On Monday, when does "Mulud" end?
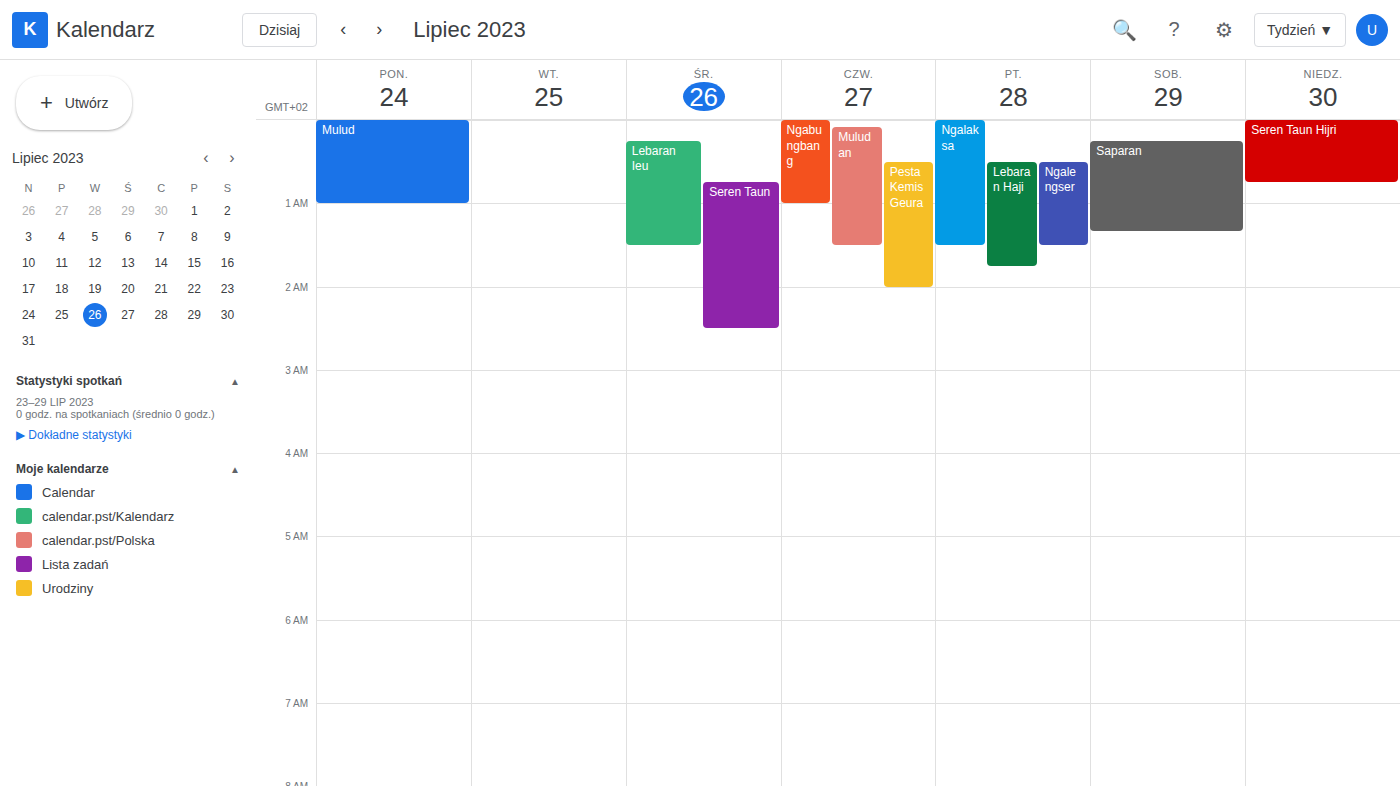
1:00 AM